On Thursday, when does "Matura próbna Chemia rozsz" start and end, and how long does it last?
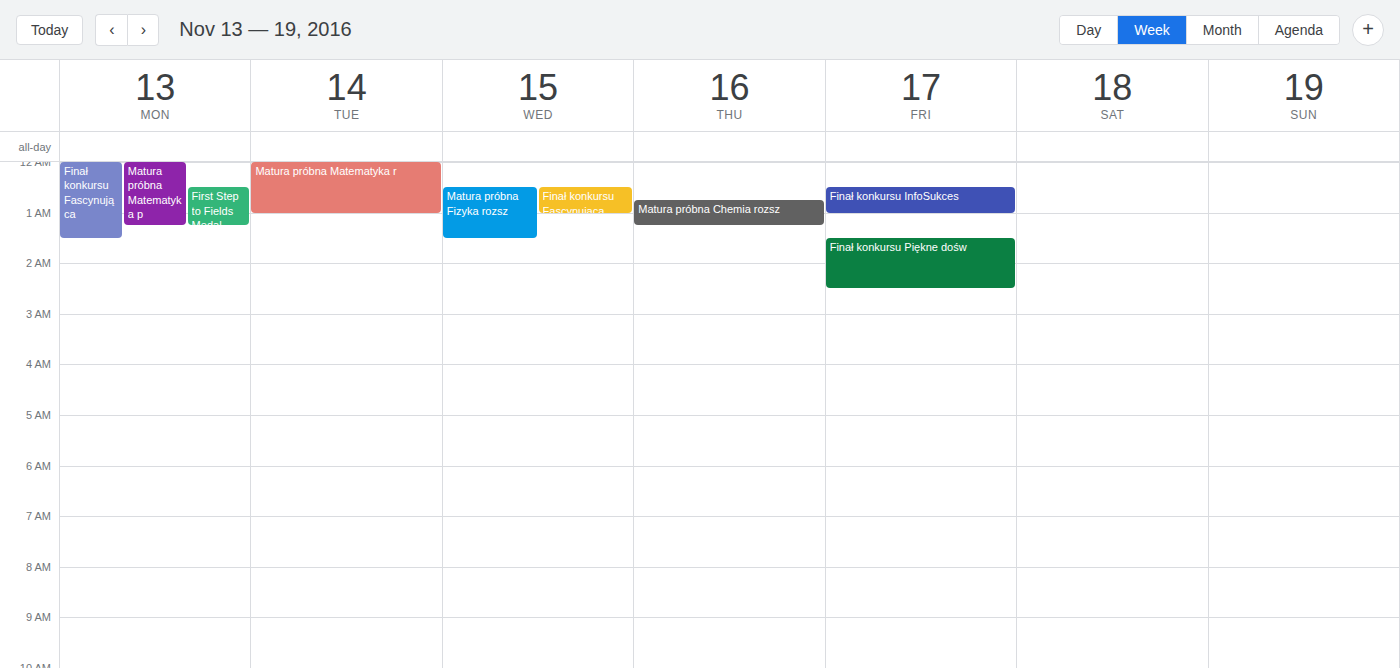
00:45 to 01:15, 30 minutes